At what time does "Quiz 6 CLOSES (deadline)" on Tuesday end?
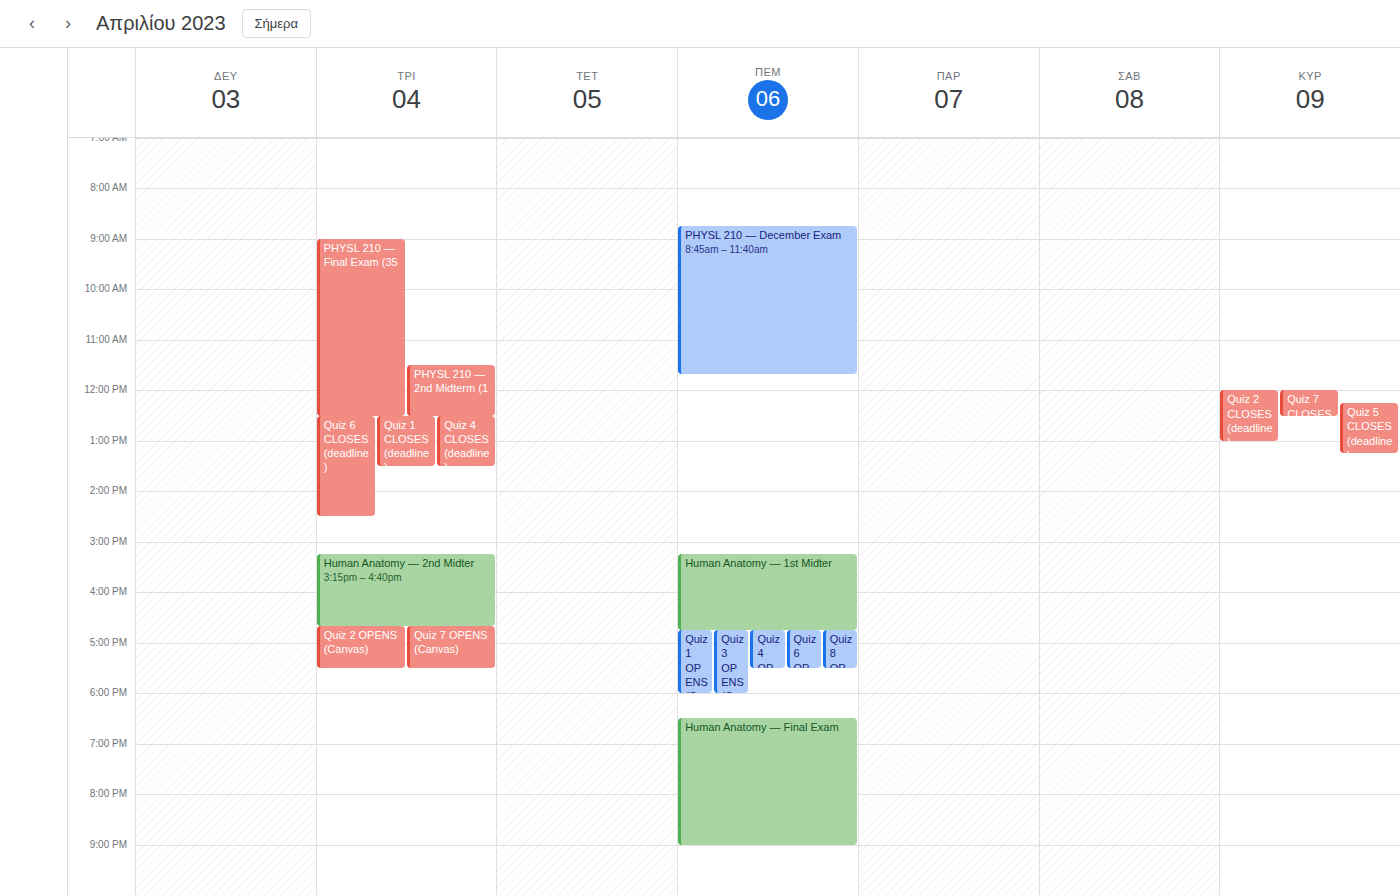
2:30 PM